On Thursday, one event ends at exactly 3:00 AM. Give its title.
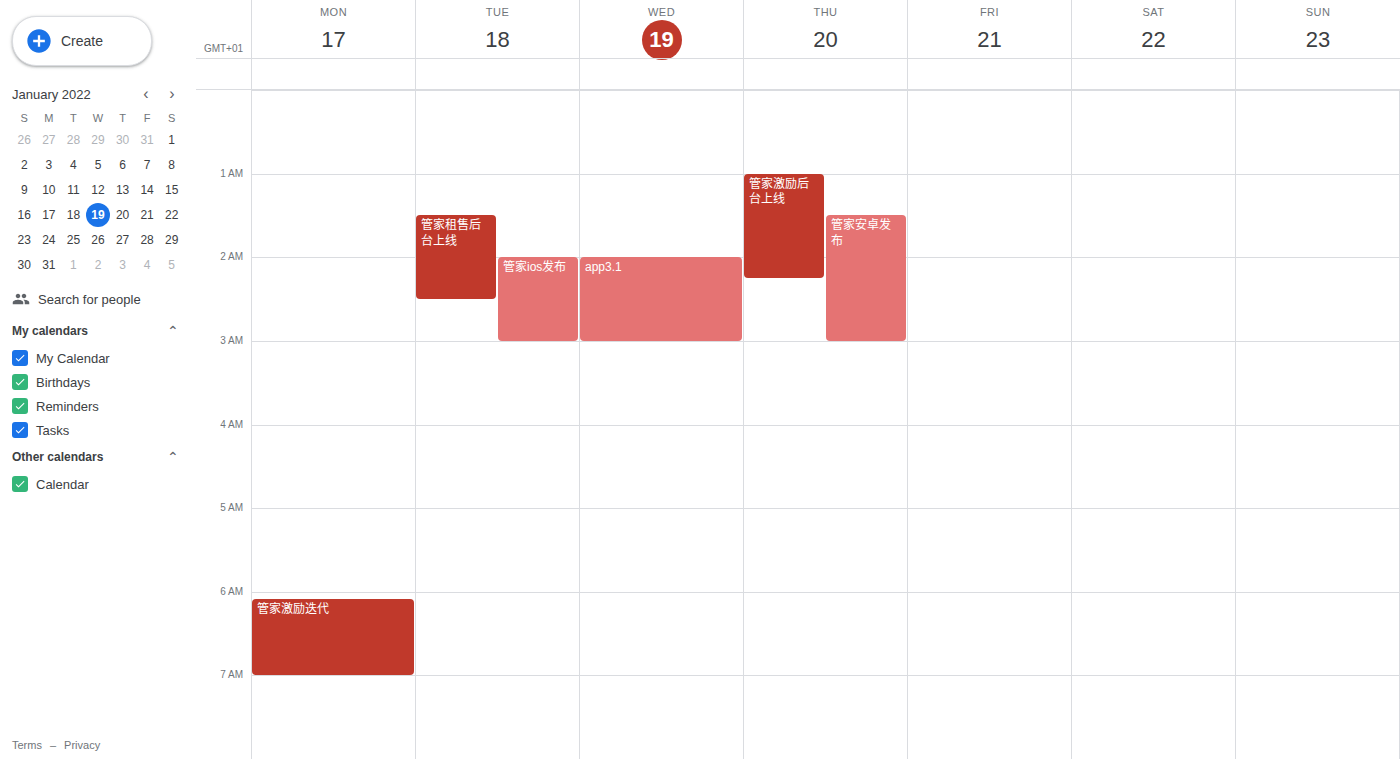
"管家安卓发布"